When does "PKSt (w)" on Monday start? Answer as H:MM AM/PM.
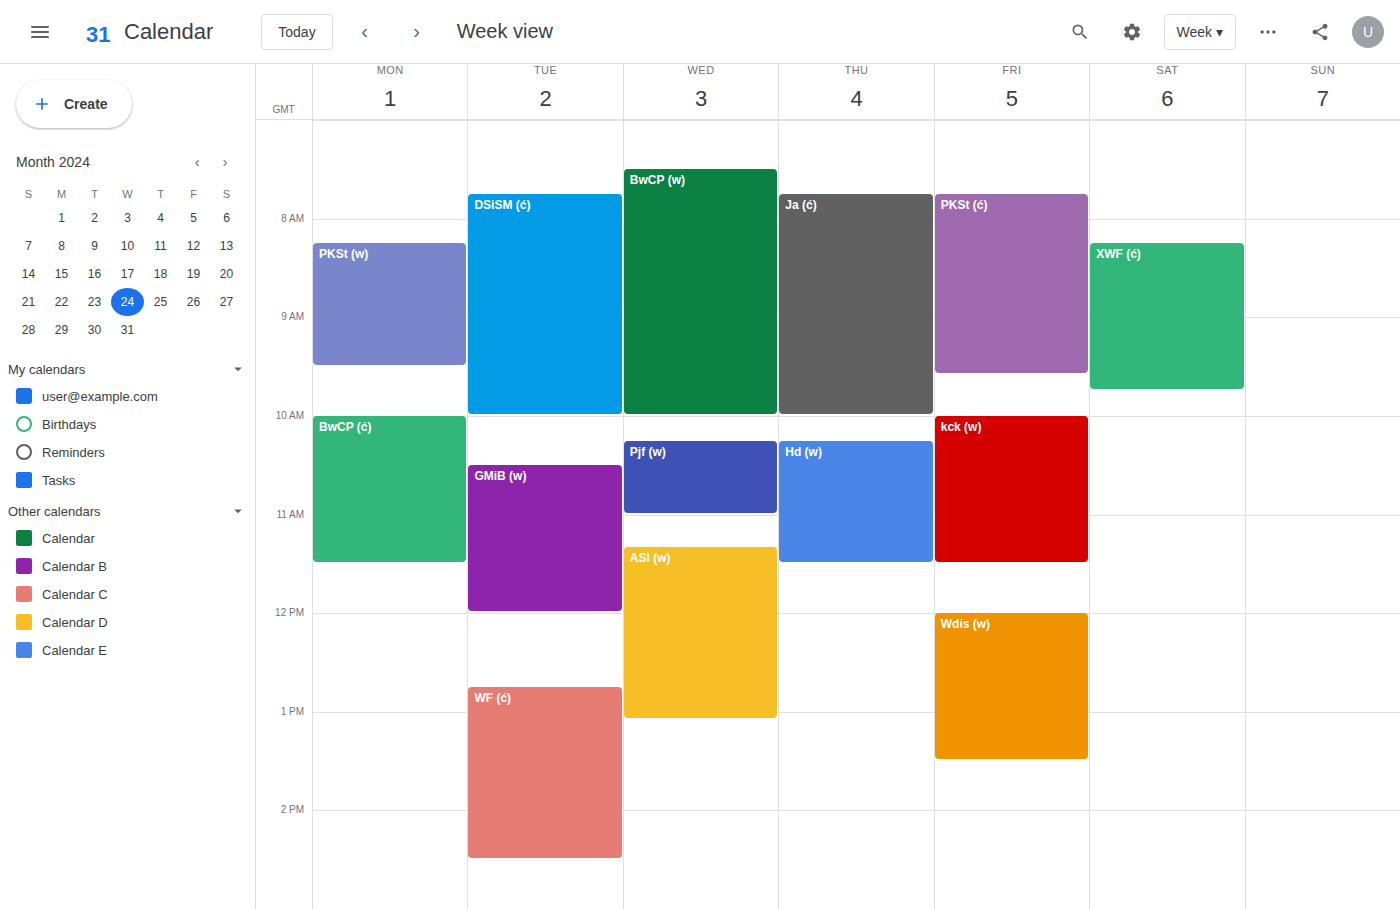
8:15 AM